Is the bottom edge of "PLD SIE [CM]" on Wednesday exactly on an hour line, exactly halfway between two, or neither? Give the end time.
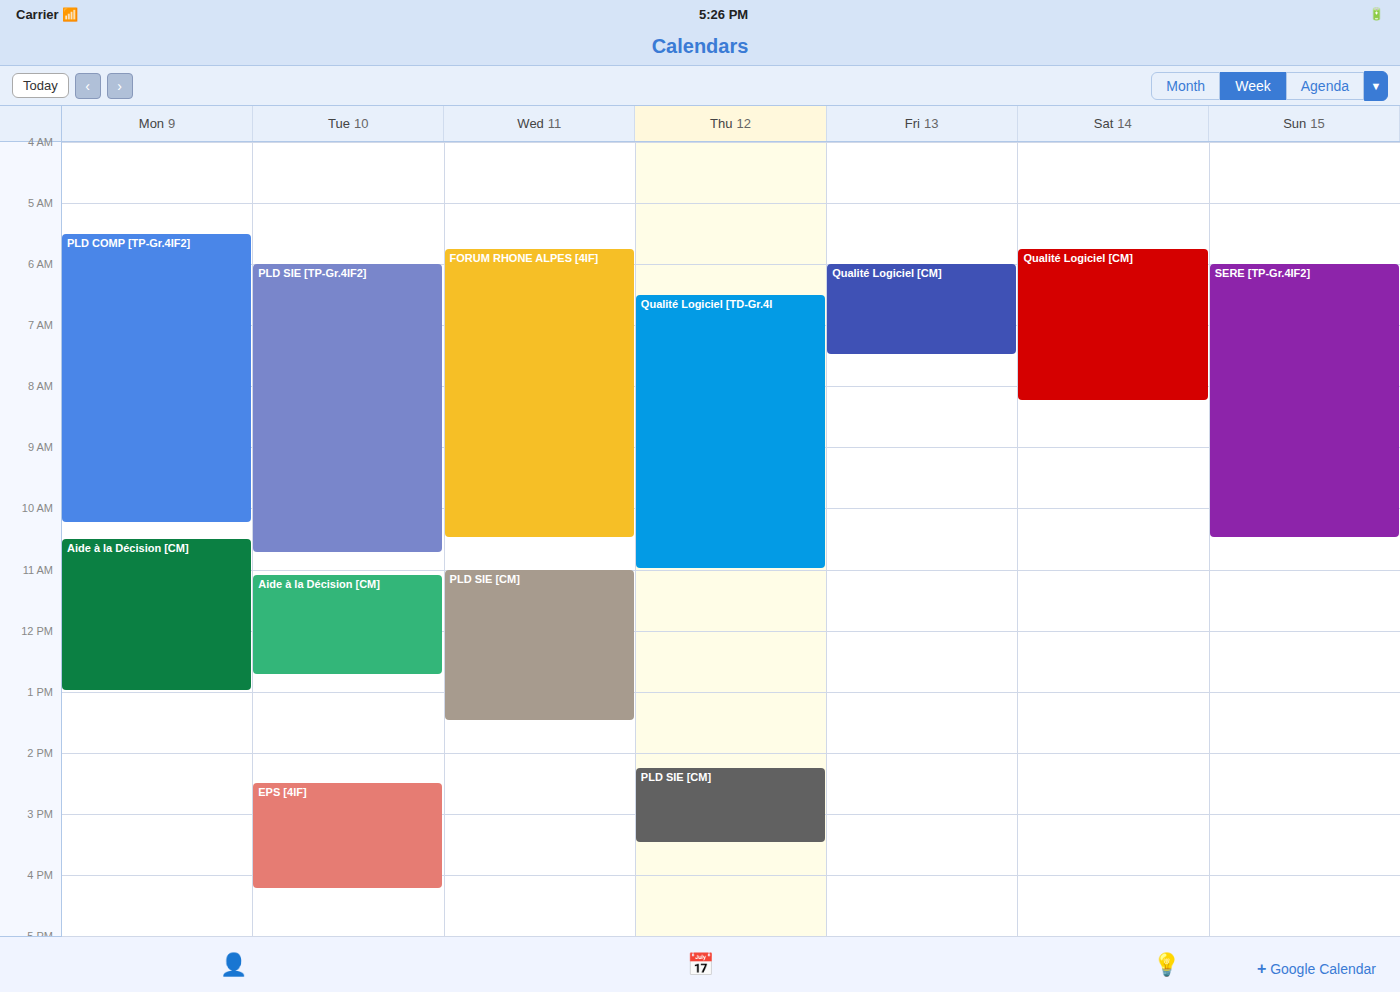
1:30 PM -- halfway between the 1 PM and 2 PM lines.